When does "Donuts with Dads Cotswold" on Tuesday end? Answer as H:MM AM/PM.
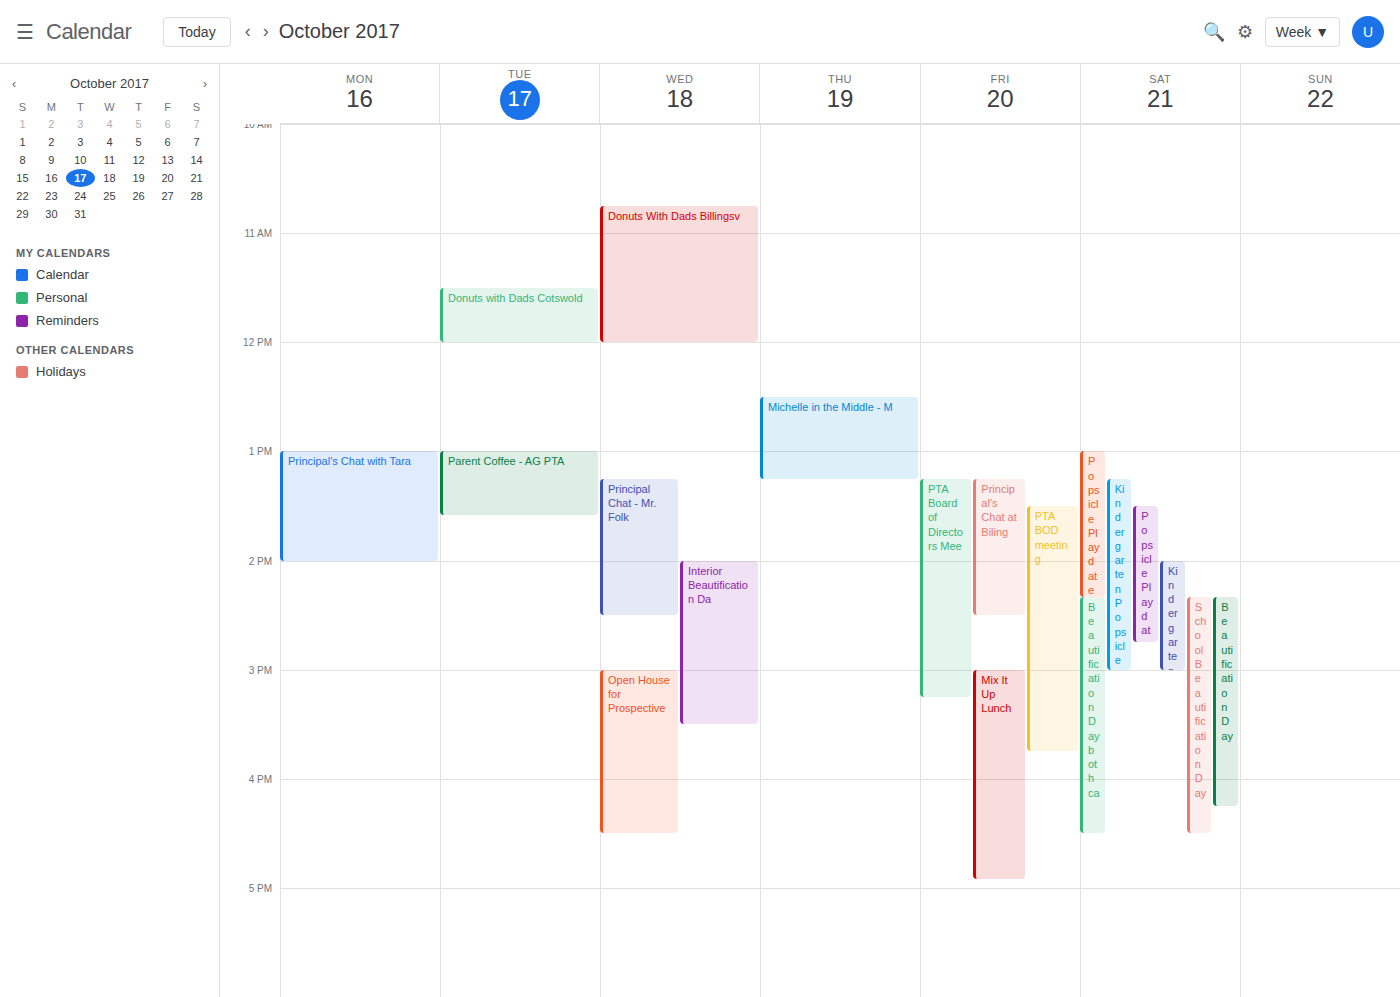
12:00 PM